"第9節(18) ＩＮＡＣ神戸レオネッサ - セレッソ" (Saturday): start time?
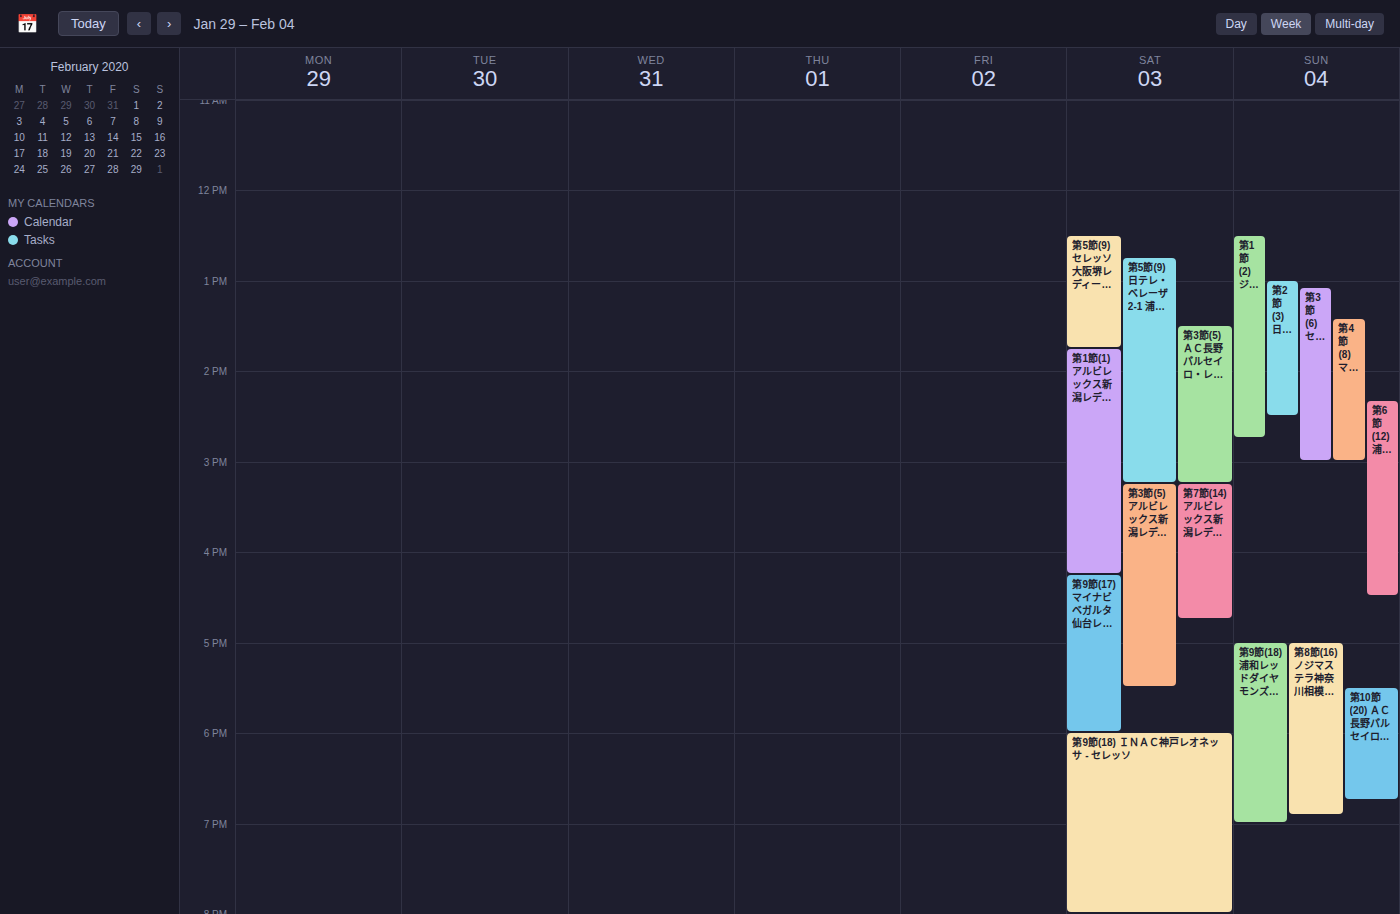
6:00 PM